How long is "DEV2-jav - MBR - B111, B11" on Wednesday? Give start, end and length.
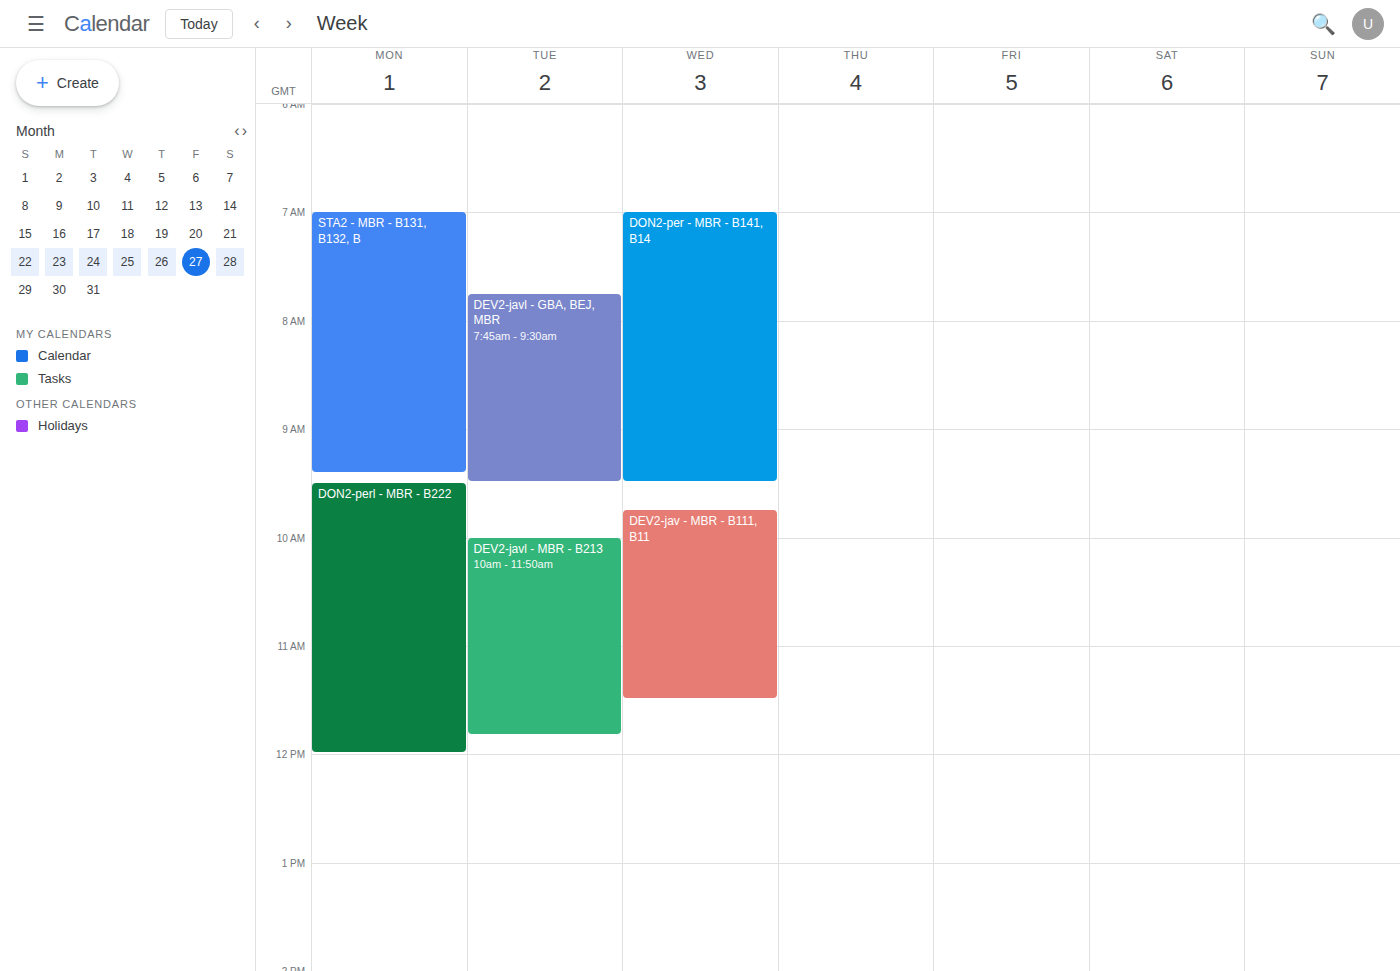
09:45 to 11:30, 1 hour 45 minutes